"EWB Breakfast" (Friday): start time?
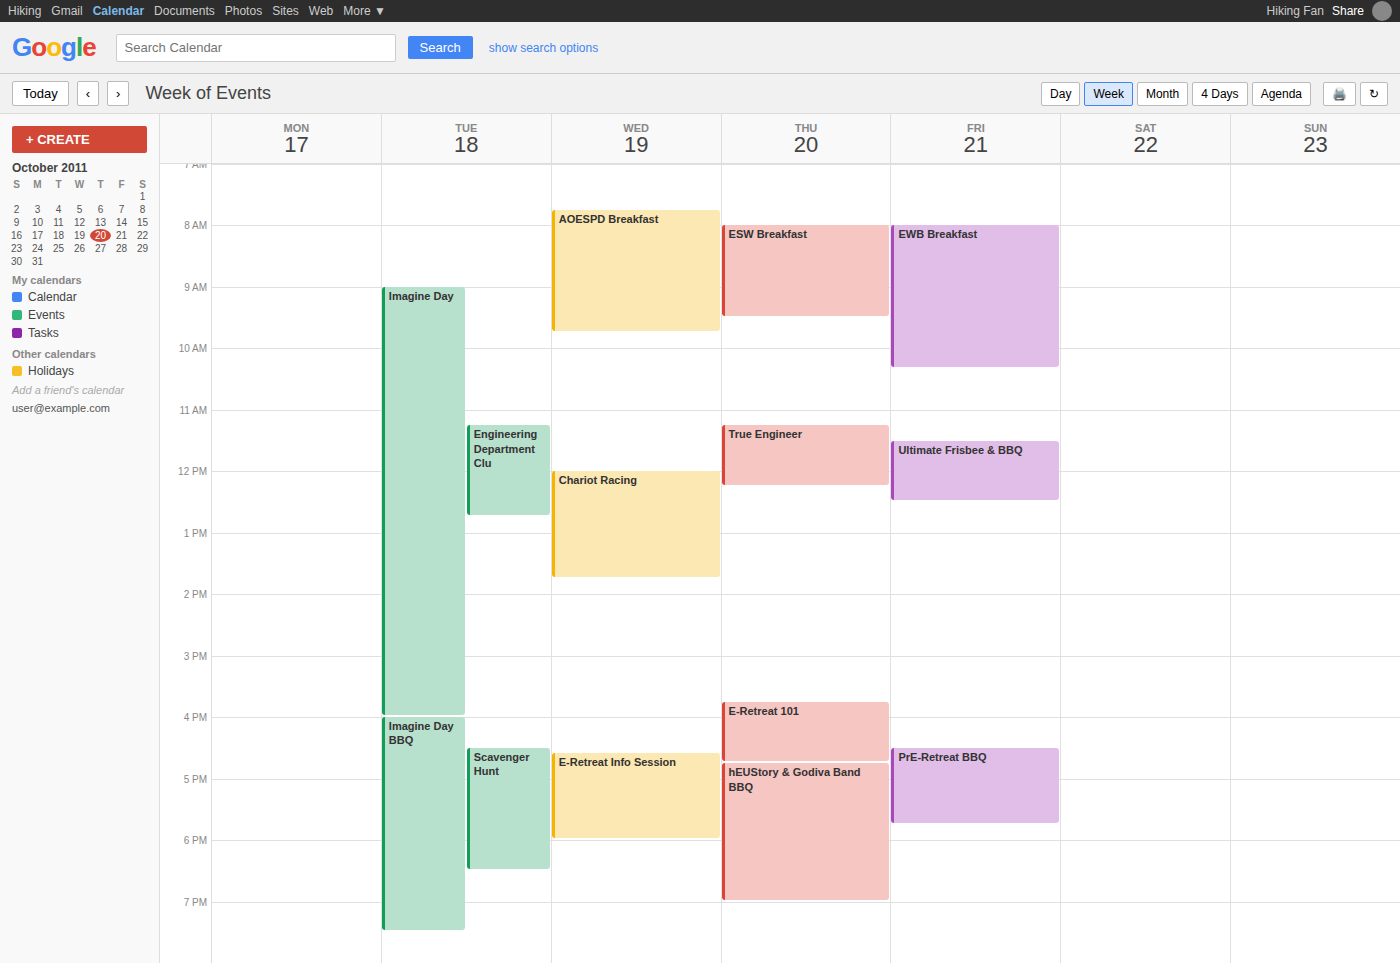
8:00 AM